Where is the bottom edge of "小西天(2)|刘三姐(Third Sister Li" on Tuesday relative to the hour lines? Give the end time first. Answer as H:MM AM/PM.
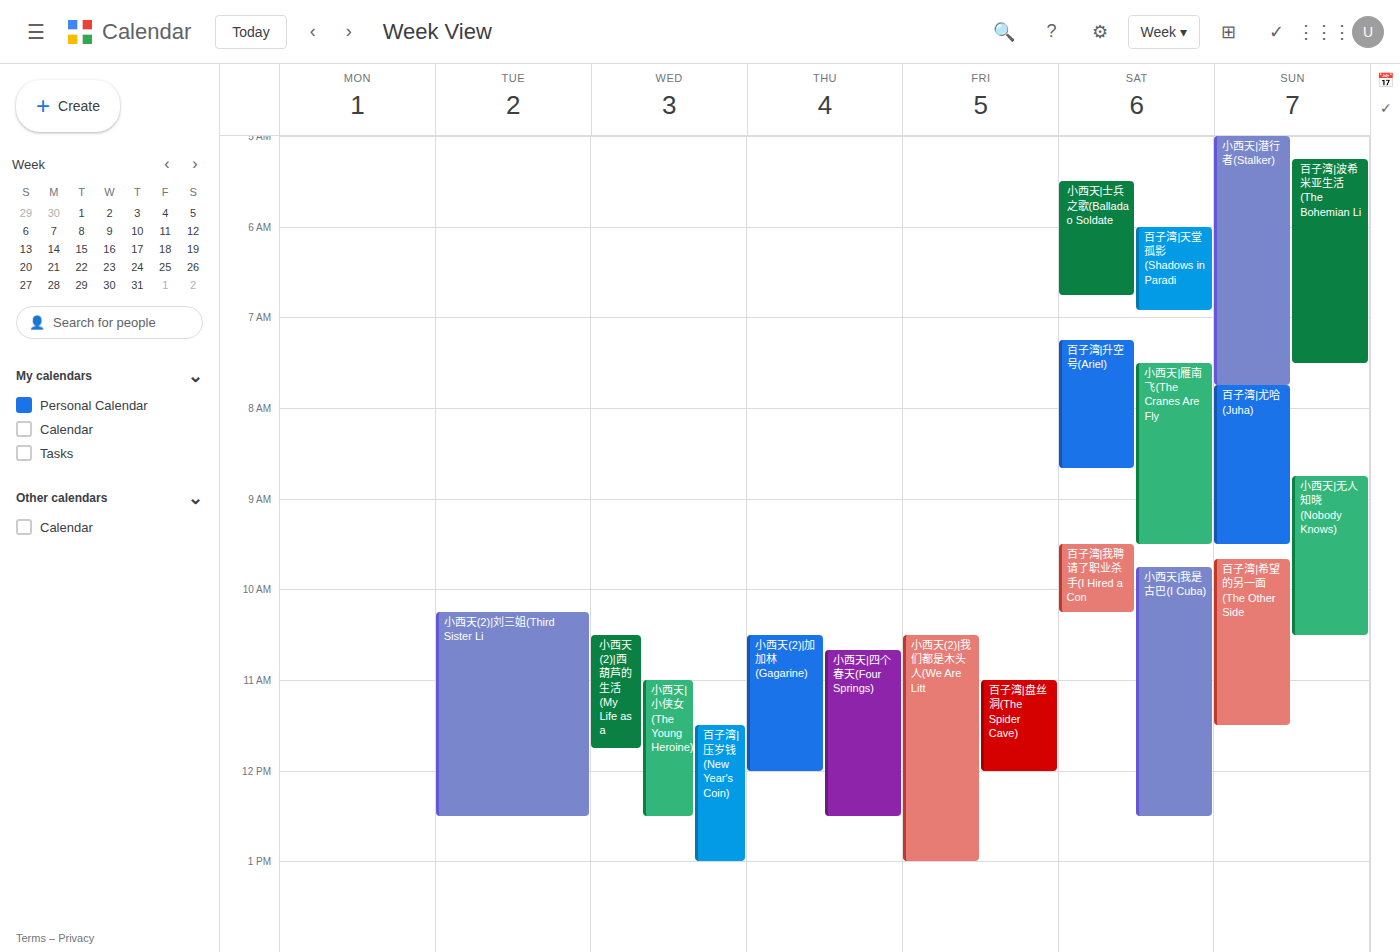
12:30 PM -- halfway between the 12 PM and 1 PM lines.